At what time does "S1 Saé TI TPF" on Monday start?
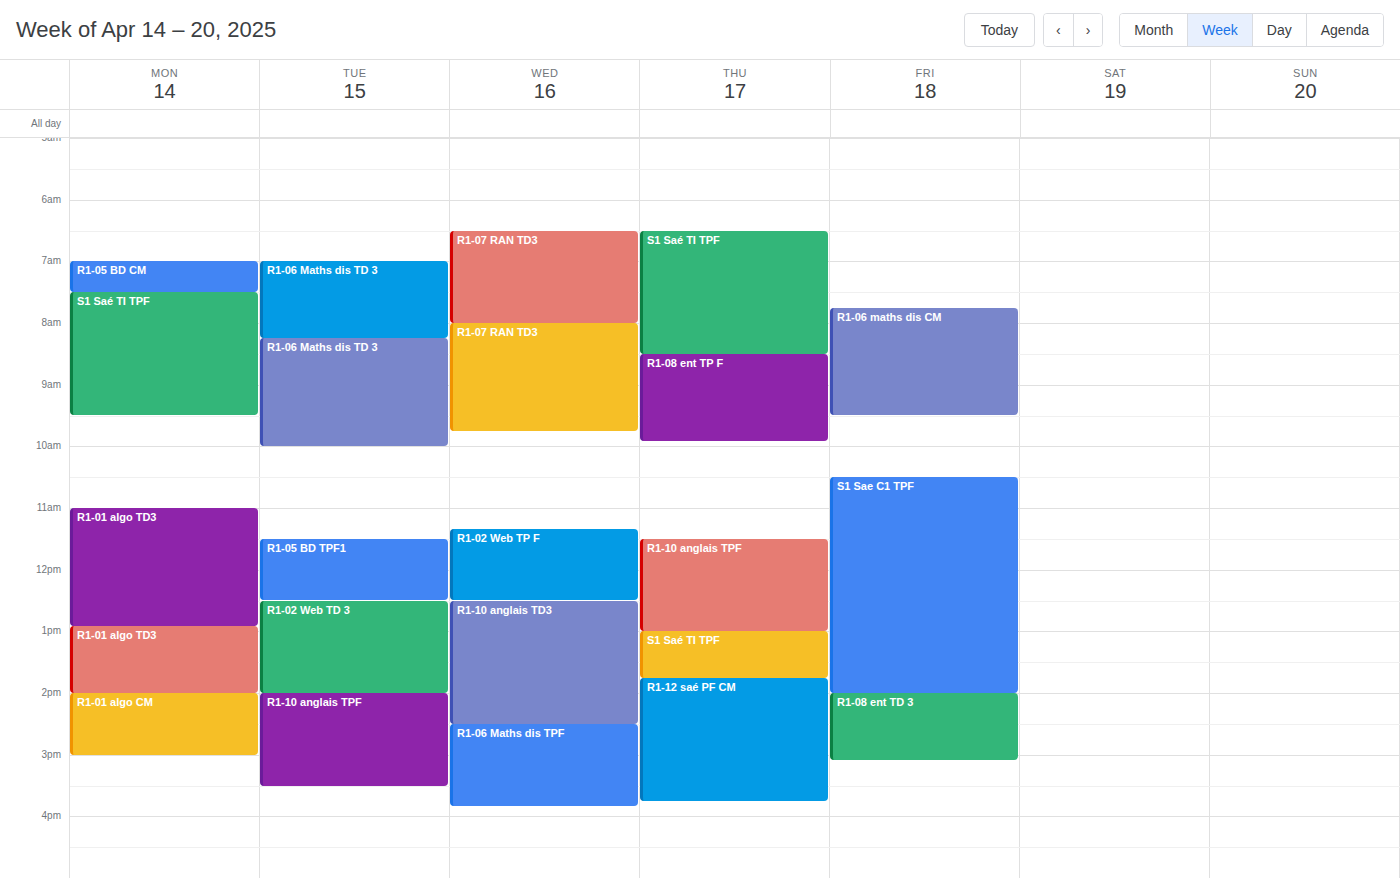
7:30 AM